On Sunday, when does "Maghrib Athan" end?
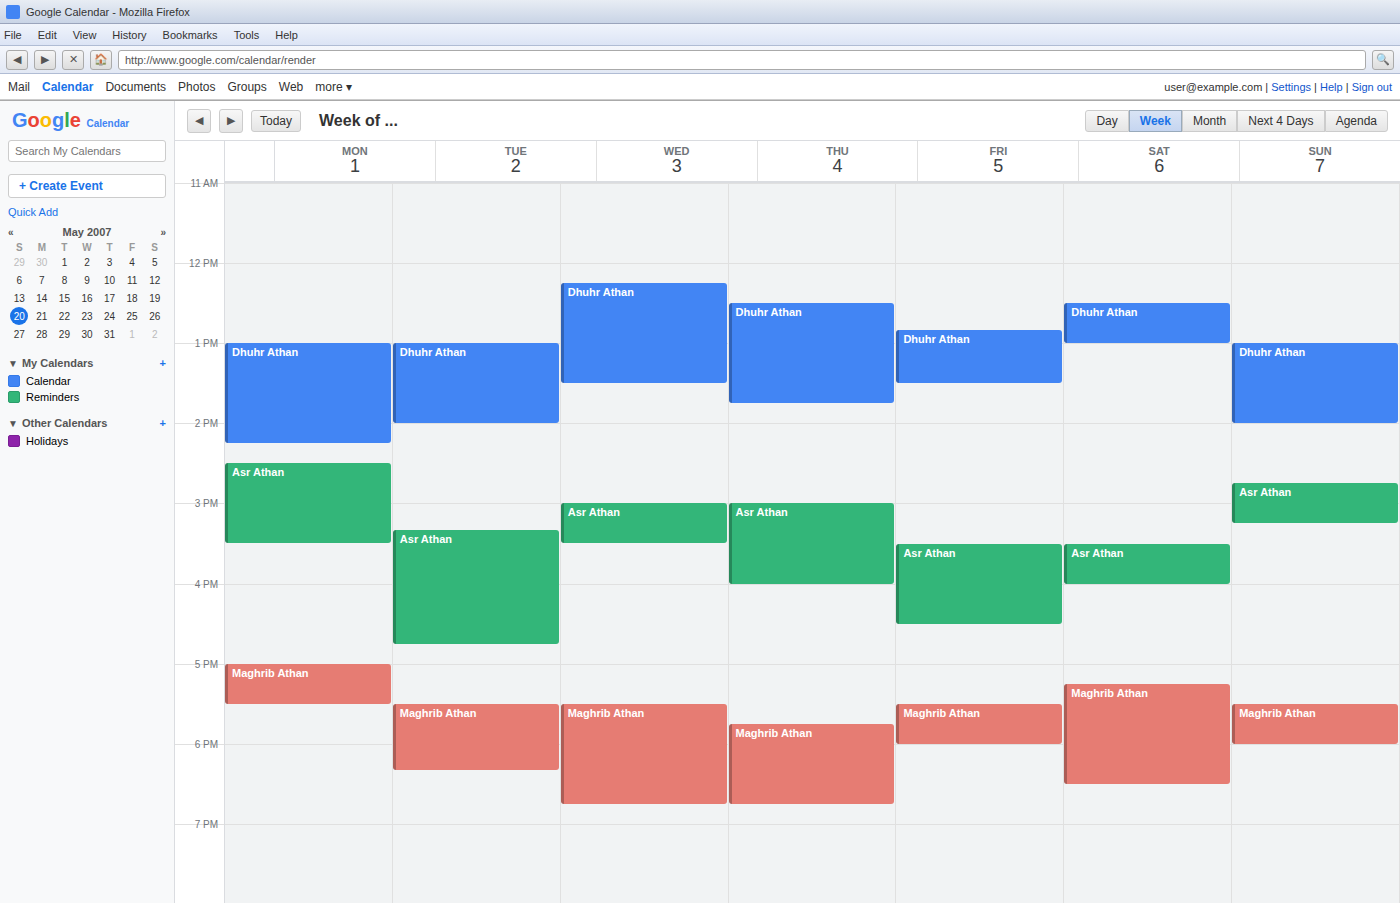
18:00